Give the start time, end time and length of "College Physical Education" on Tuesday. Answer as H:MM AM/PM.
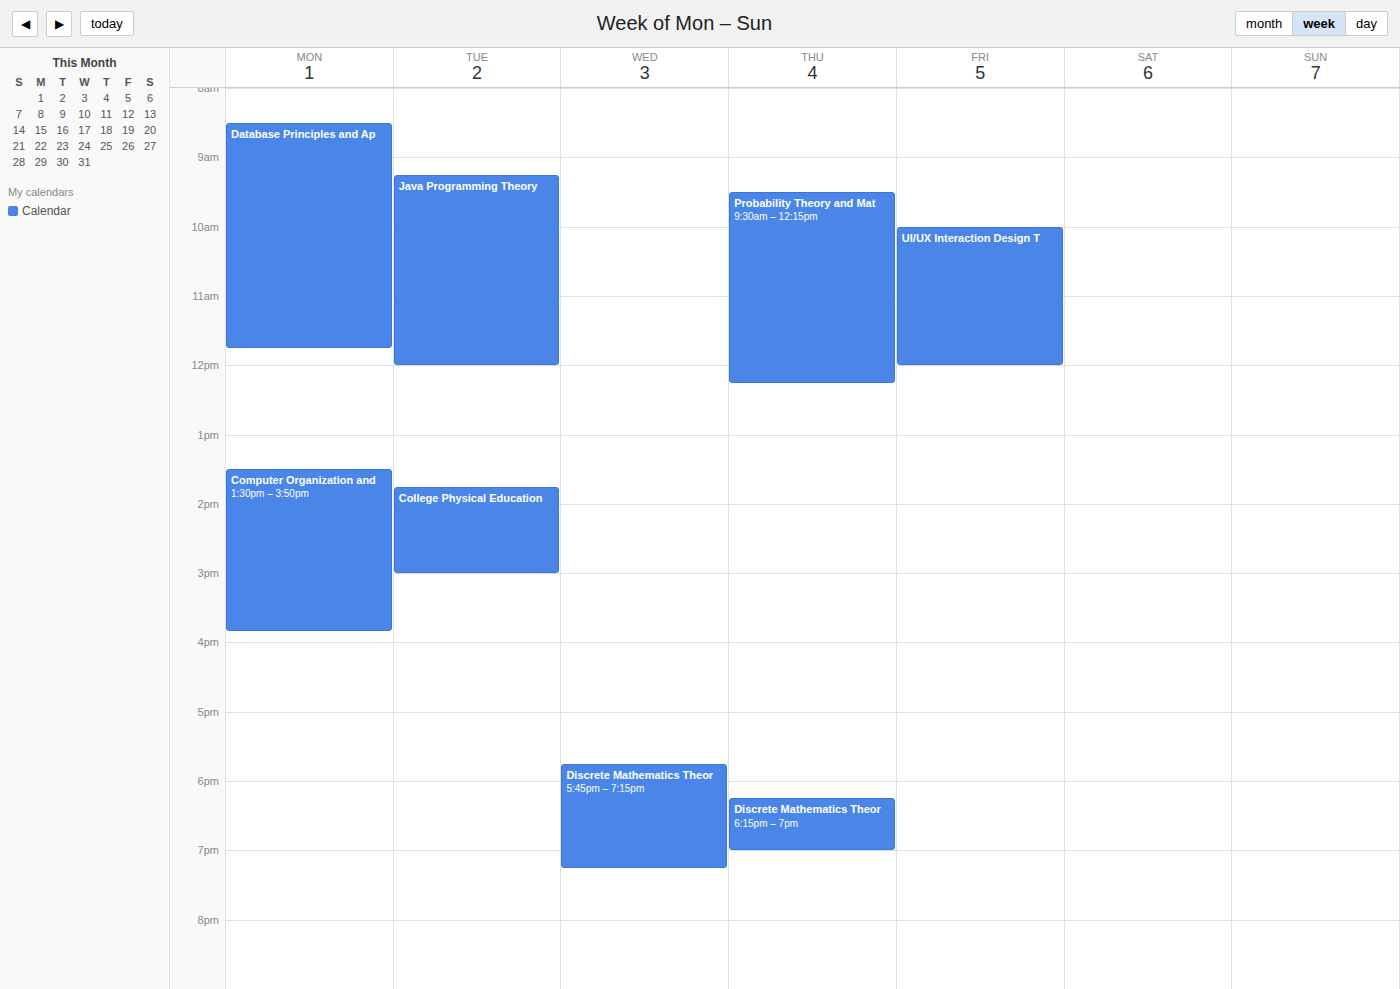
1:45 PM to 3:00 PM, 1 hour 15 minutes